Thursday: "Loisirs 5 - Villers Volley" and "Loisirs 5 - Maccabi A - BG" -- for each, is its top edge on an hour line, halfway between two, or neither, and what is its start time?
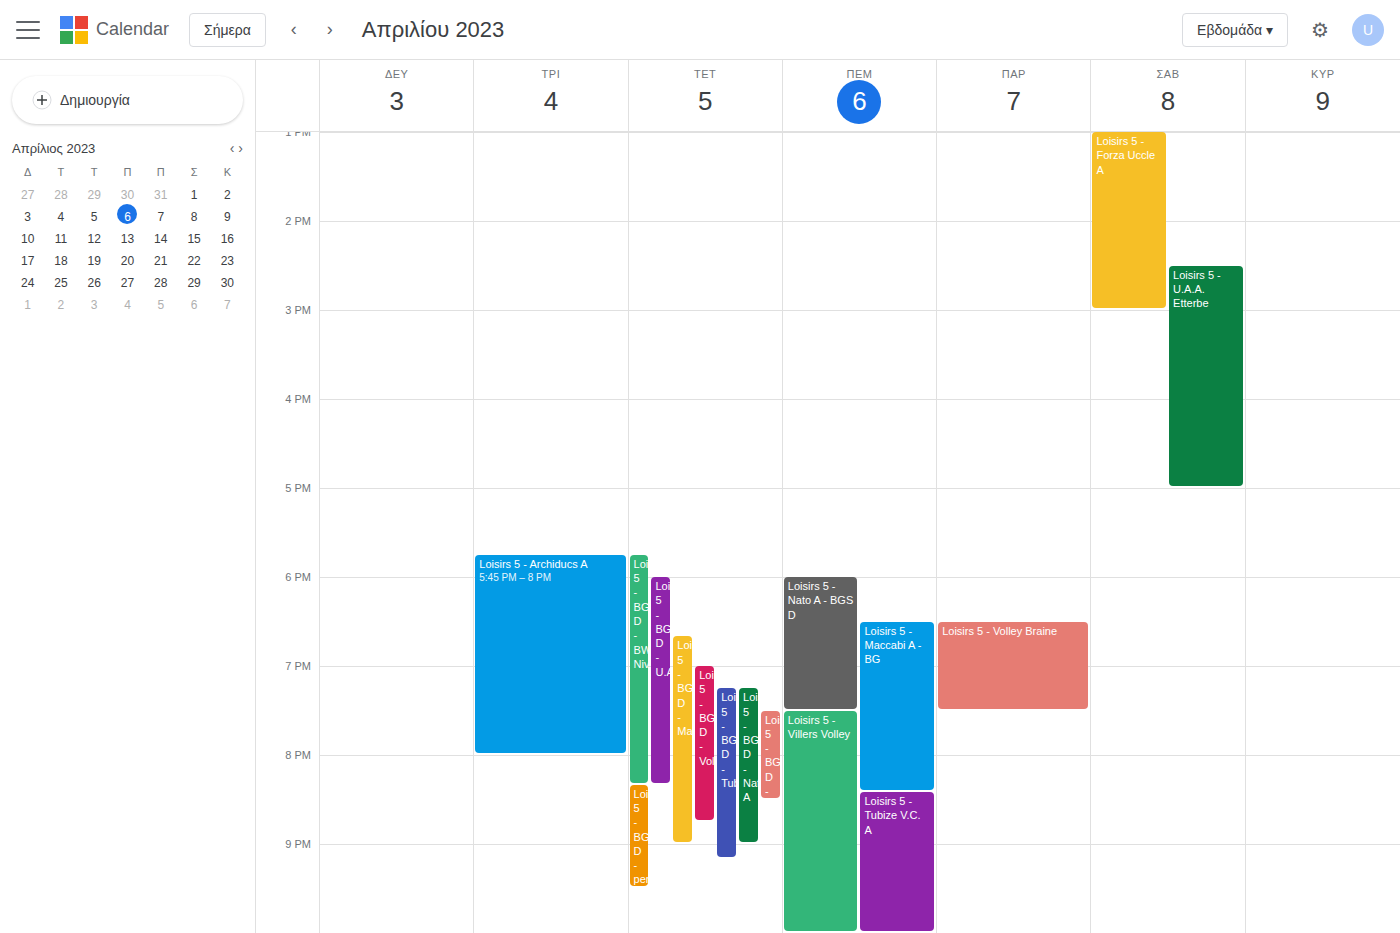
"Loisirs 5 - Villers Volley": 7:30 PM, halfway between the 7 PM and 8 PM lines. "Loisirs 5 - Maccabi A - BG": 6:30 PM, halfway between the 6 PM and 7 PM lines.